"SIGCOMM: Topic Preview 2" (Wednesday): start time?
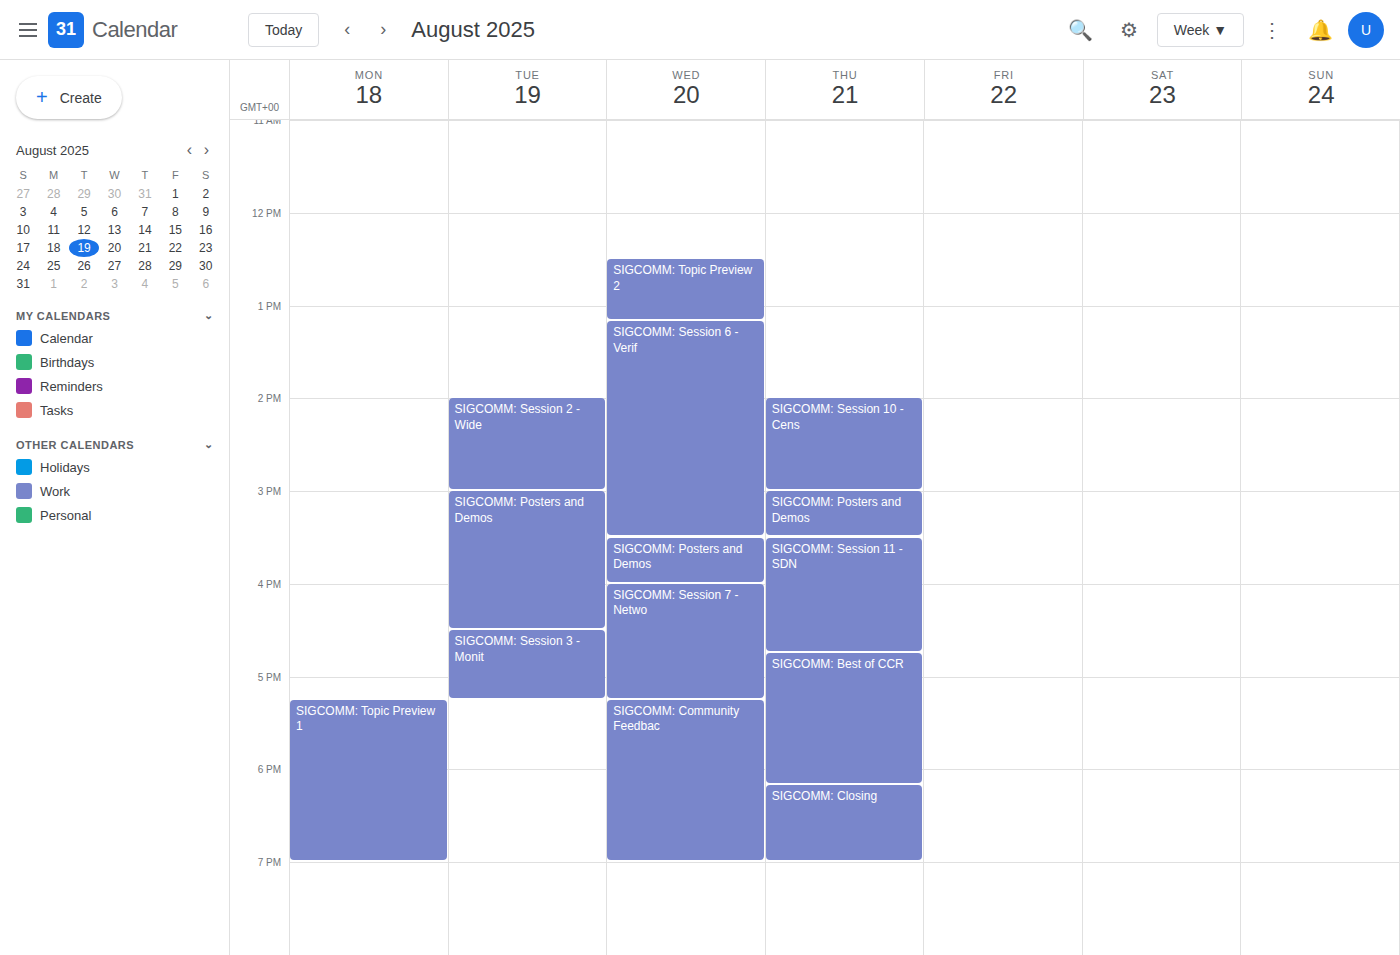
12:30 PM